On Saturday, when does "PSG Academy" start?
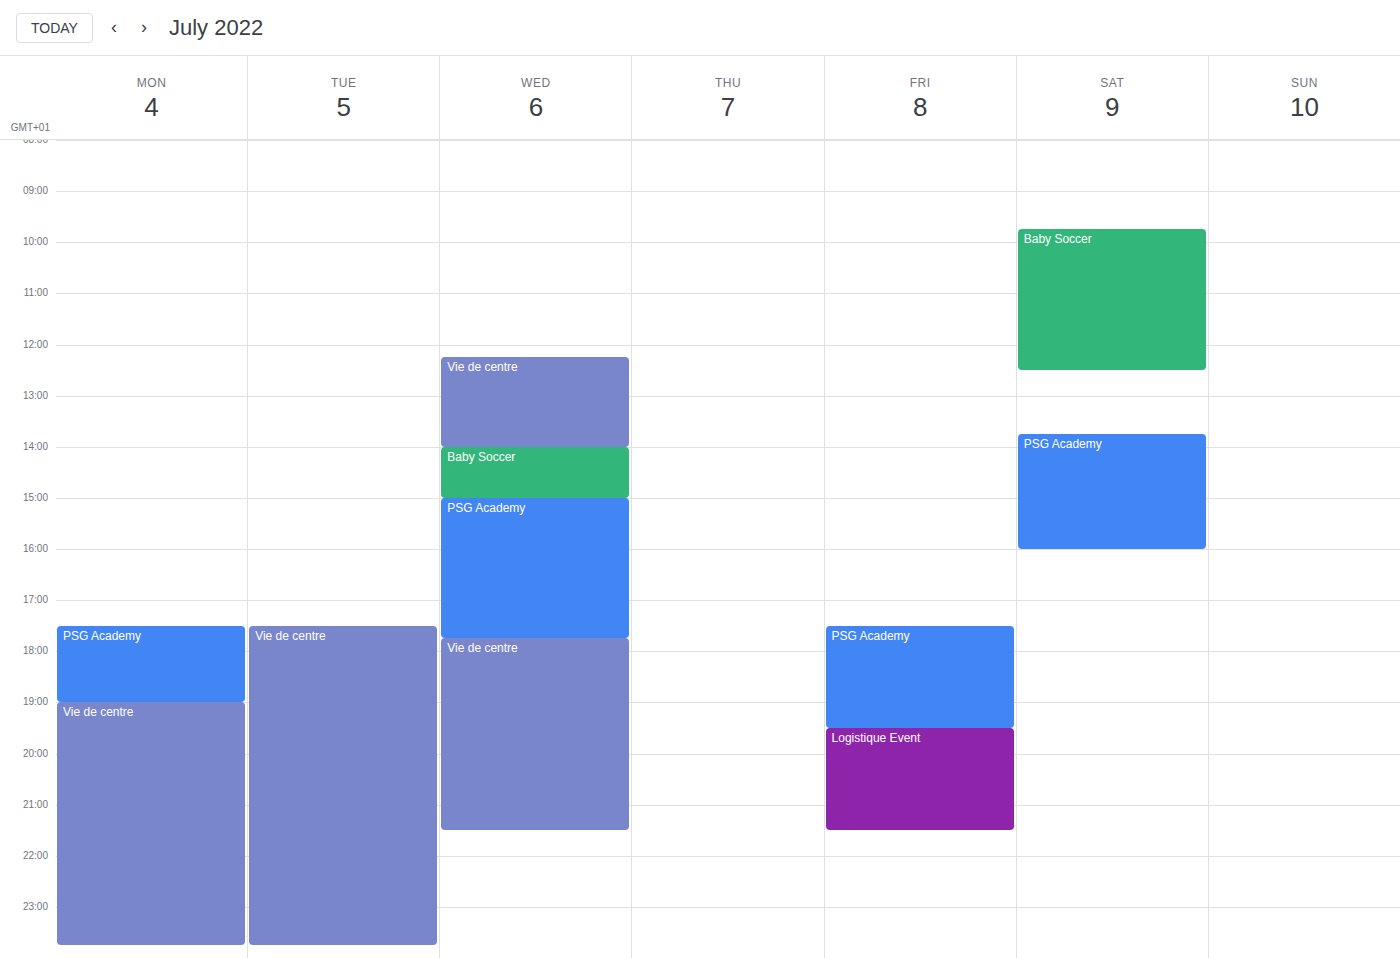
1:45 PM